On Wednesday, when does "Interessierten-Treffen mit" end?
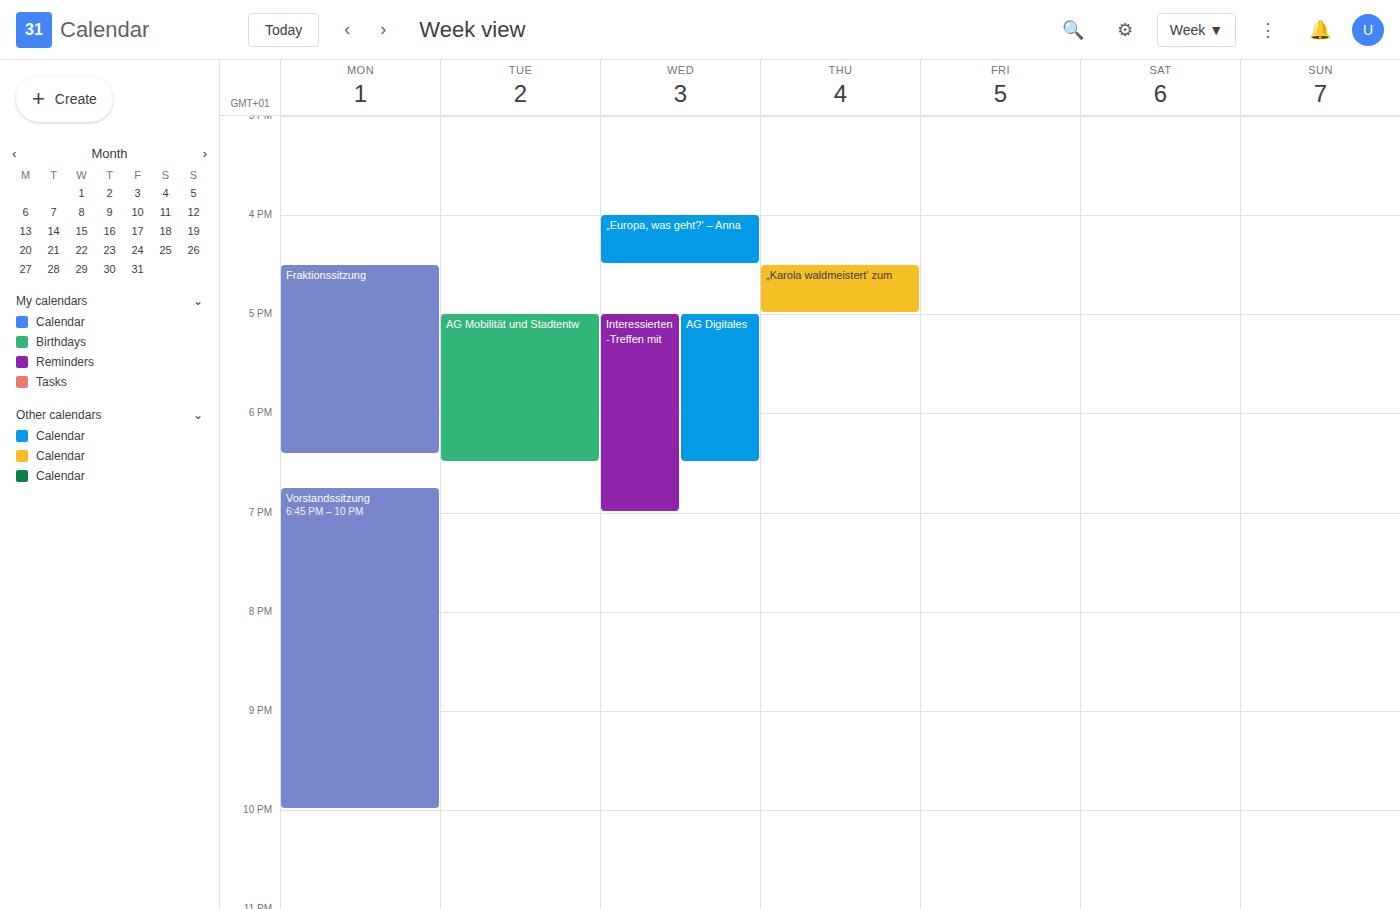
7:00 PM